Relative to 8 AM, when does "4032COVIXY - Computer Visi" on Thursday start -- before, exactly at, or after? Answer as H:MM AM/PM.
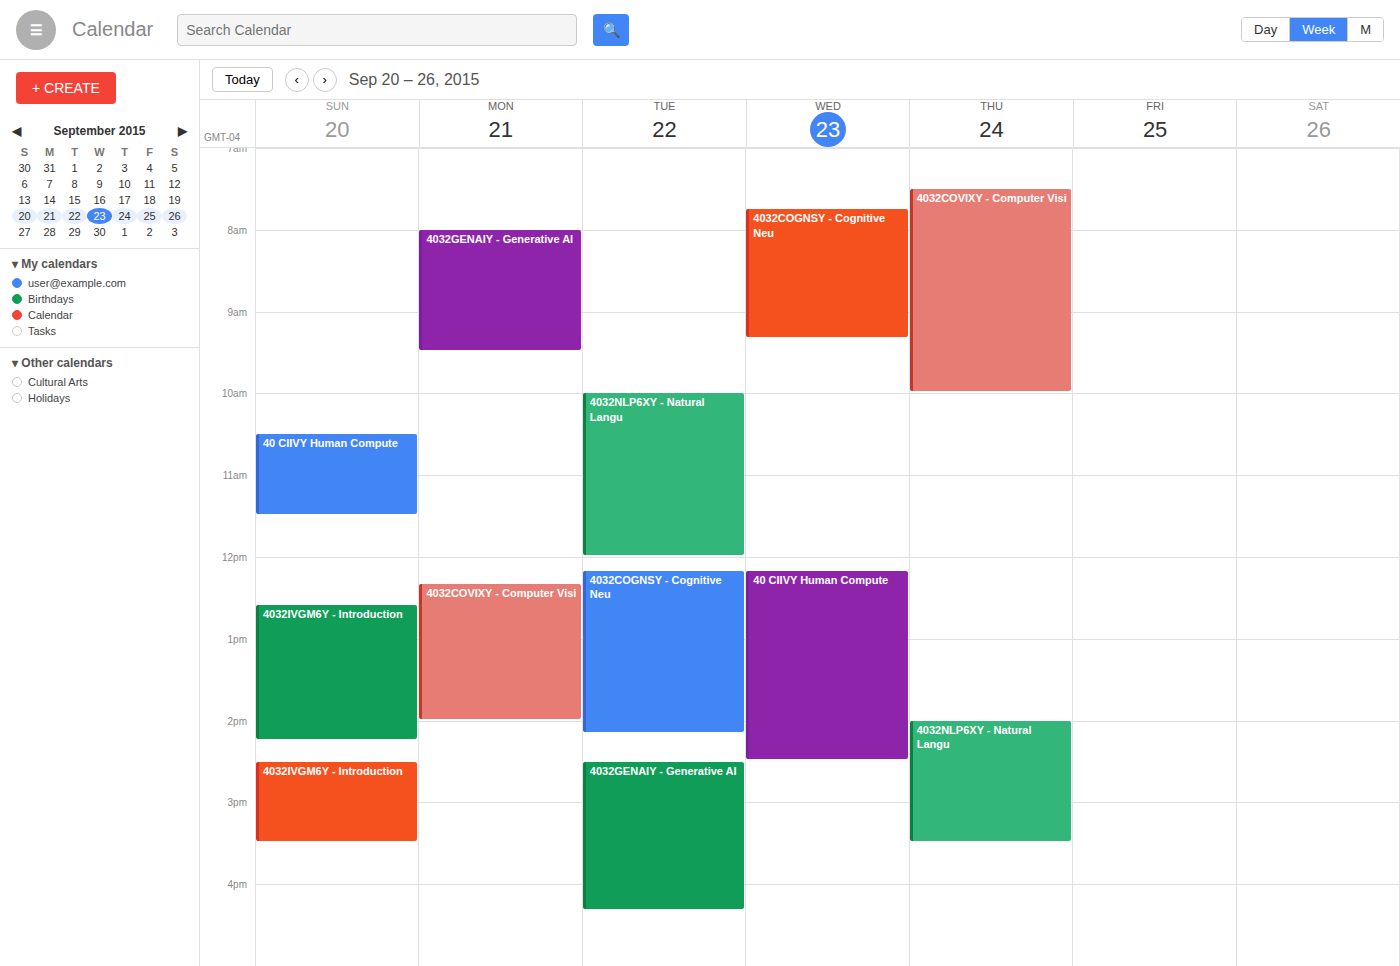
7:30 AM -- before 8 AM, 30 minutes above the 8 AM line.